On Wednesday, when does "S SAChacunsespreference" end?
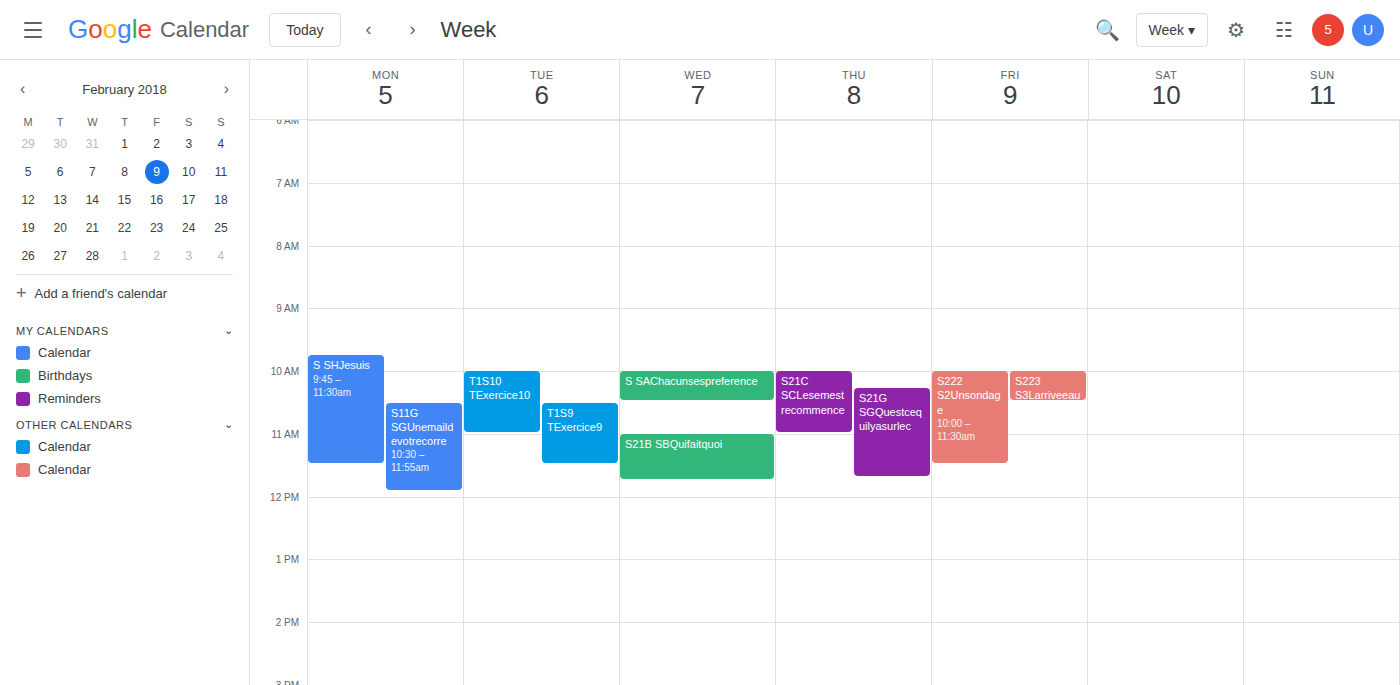
10:30 AM